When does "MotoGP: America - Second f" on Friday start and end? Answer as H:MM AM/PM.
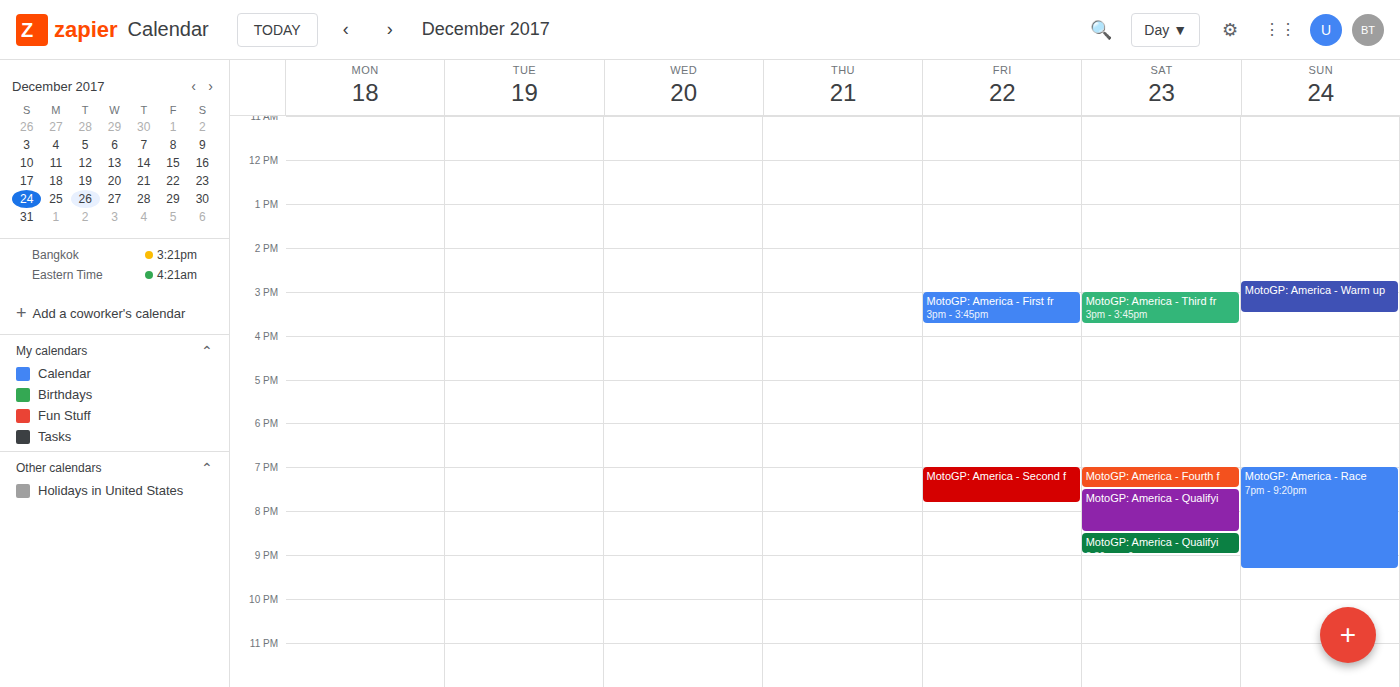
7:00 PM to 7:50 PM